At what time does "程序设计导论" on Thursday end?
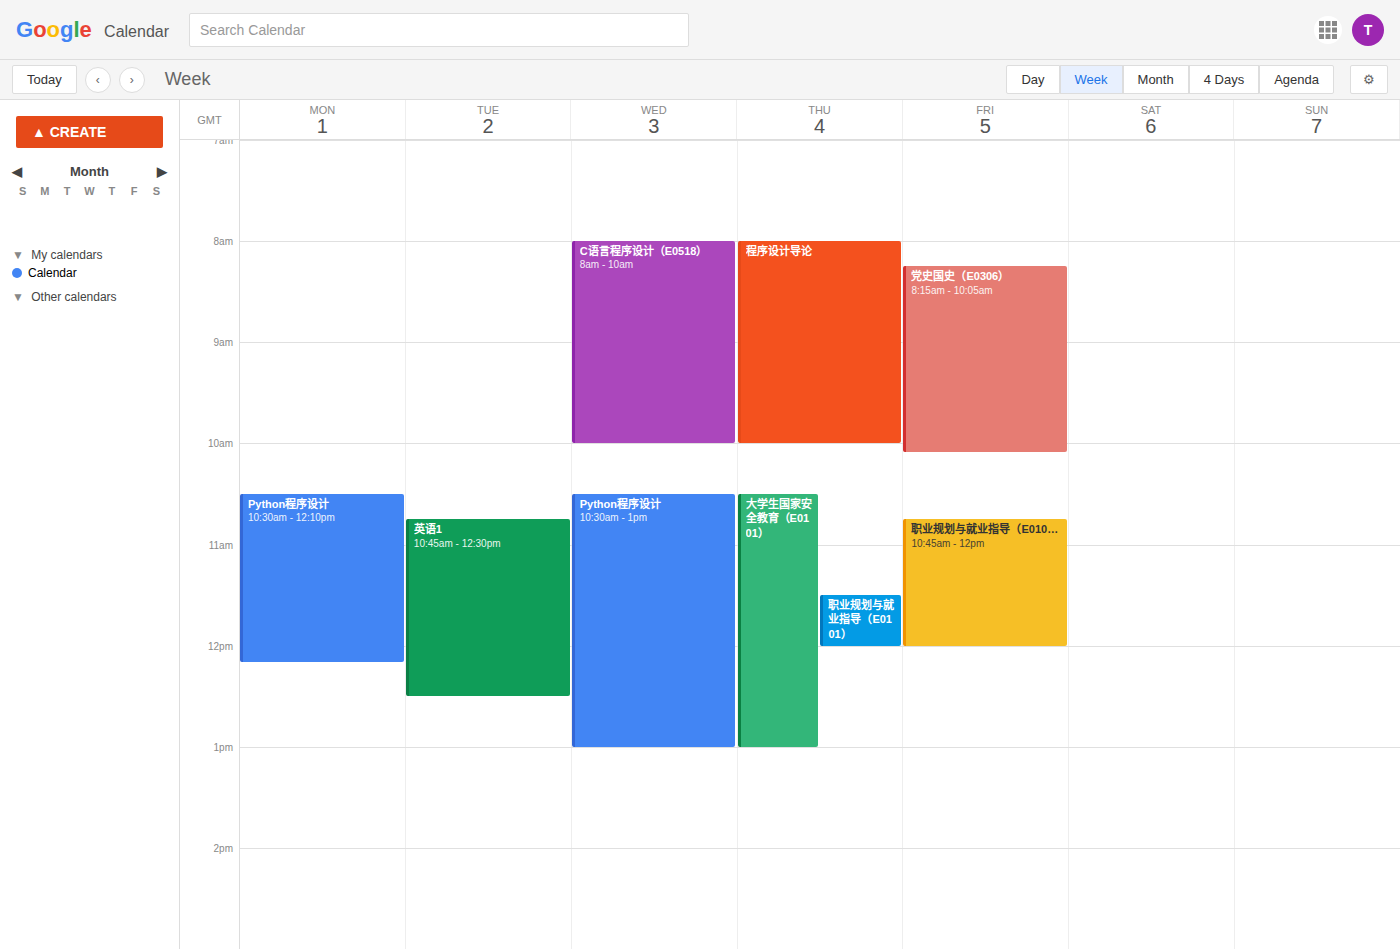
10:00 AM